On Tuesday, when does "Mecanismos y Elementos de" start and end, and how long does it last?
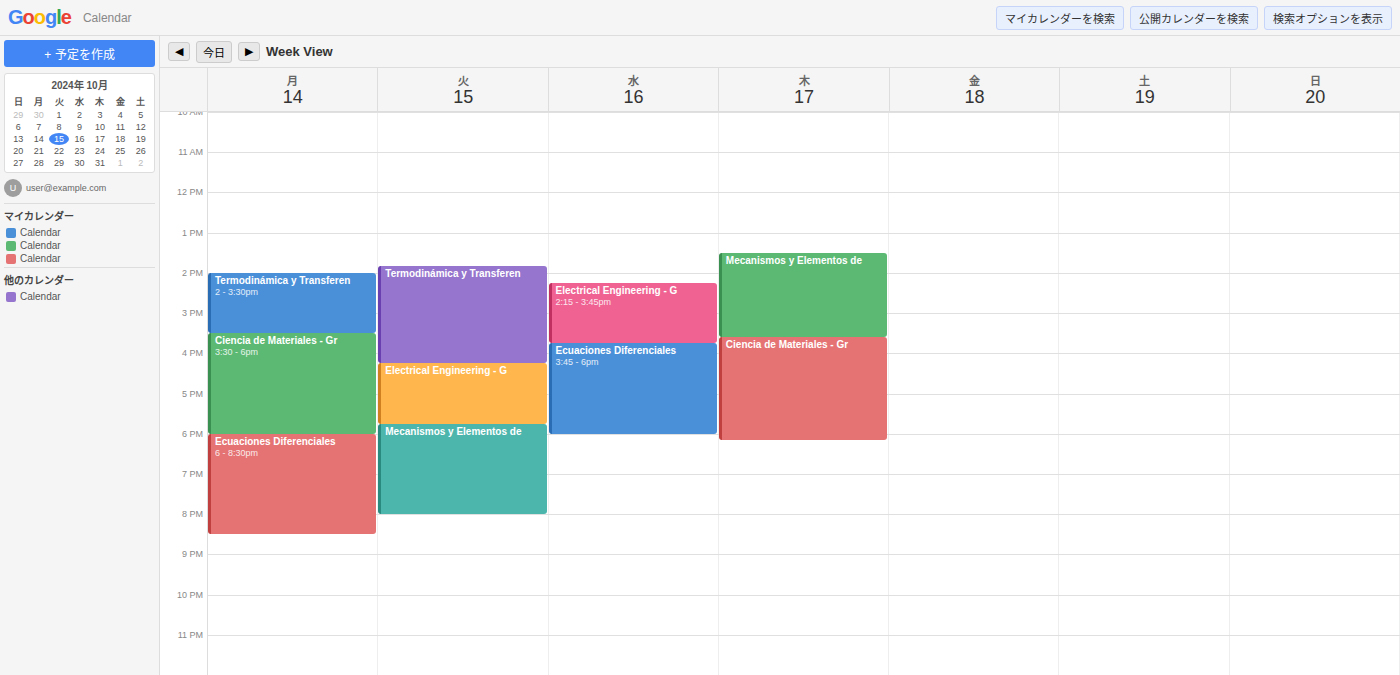
17:45 to 20:00, 2 hours 15 minutes